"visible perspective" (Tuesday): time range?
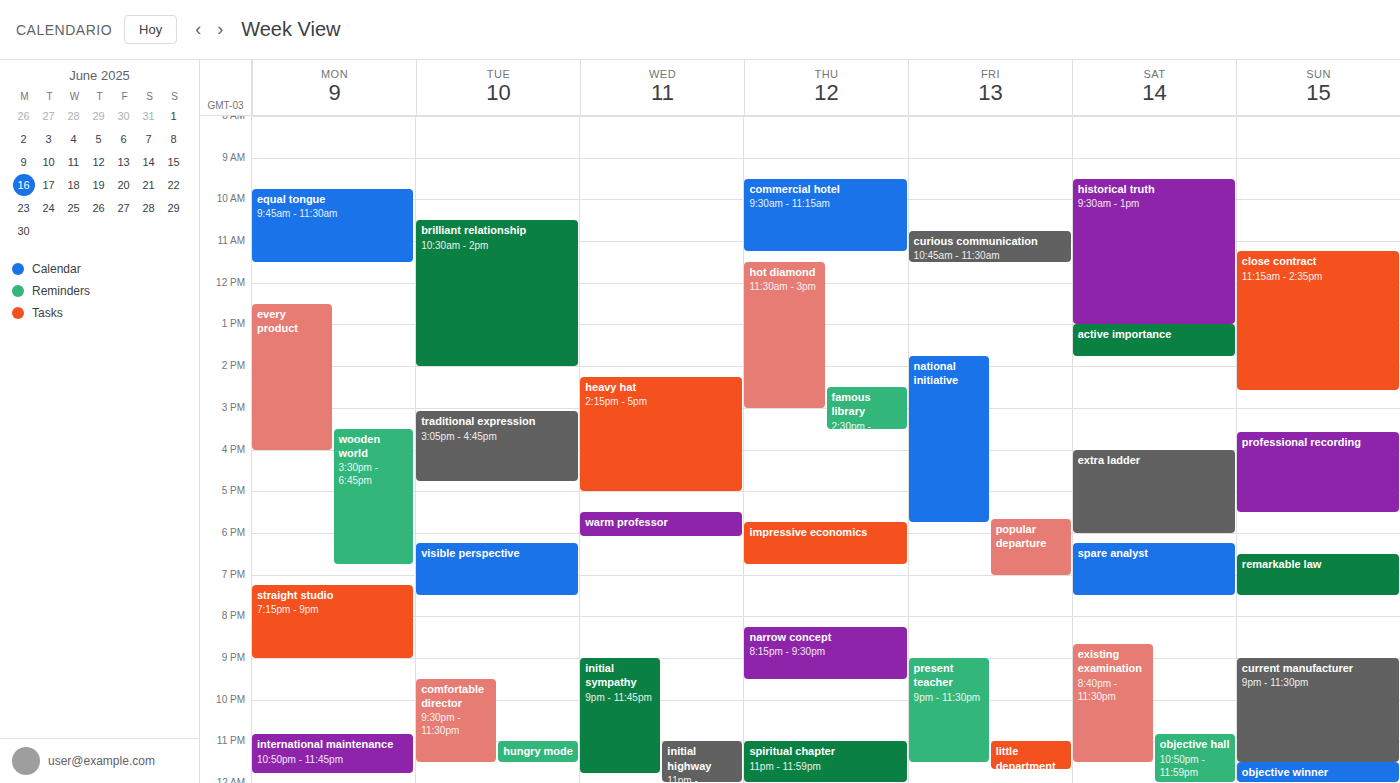
6:15 PM to 7:30 PM